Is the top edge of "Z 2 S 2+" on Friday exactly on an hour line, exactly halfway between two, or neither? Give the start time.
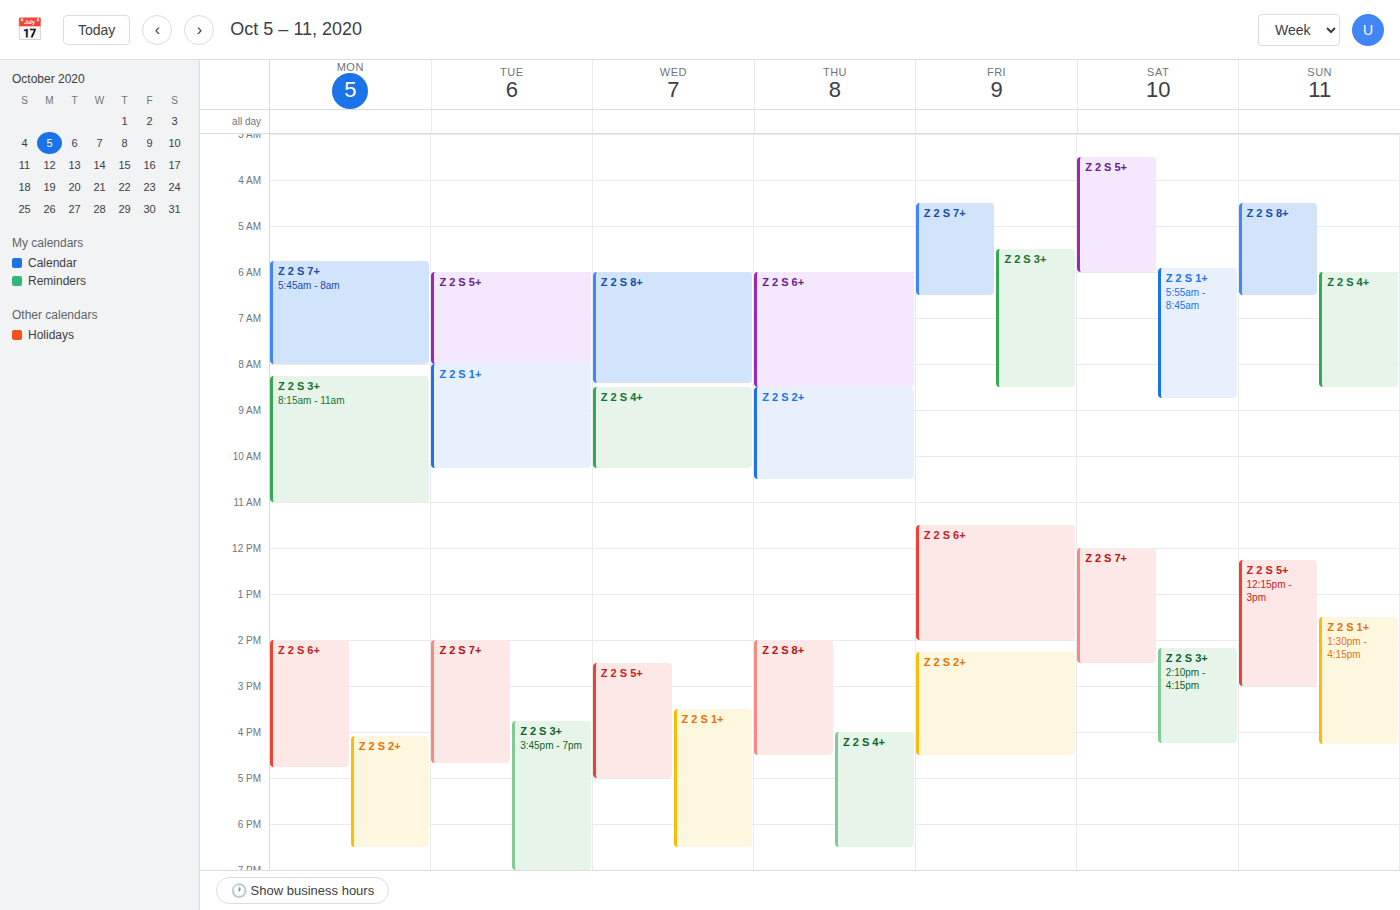
14:15 -- neither: a quarter of the way from the 14:00 line to the 15:00 line.